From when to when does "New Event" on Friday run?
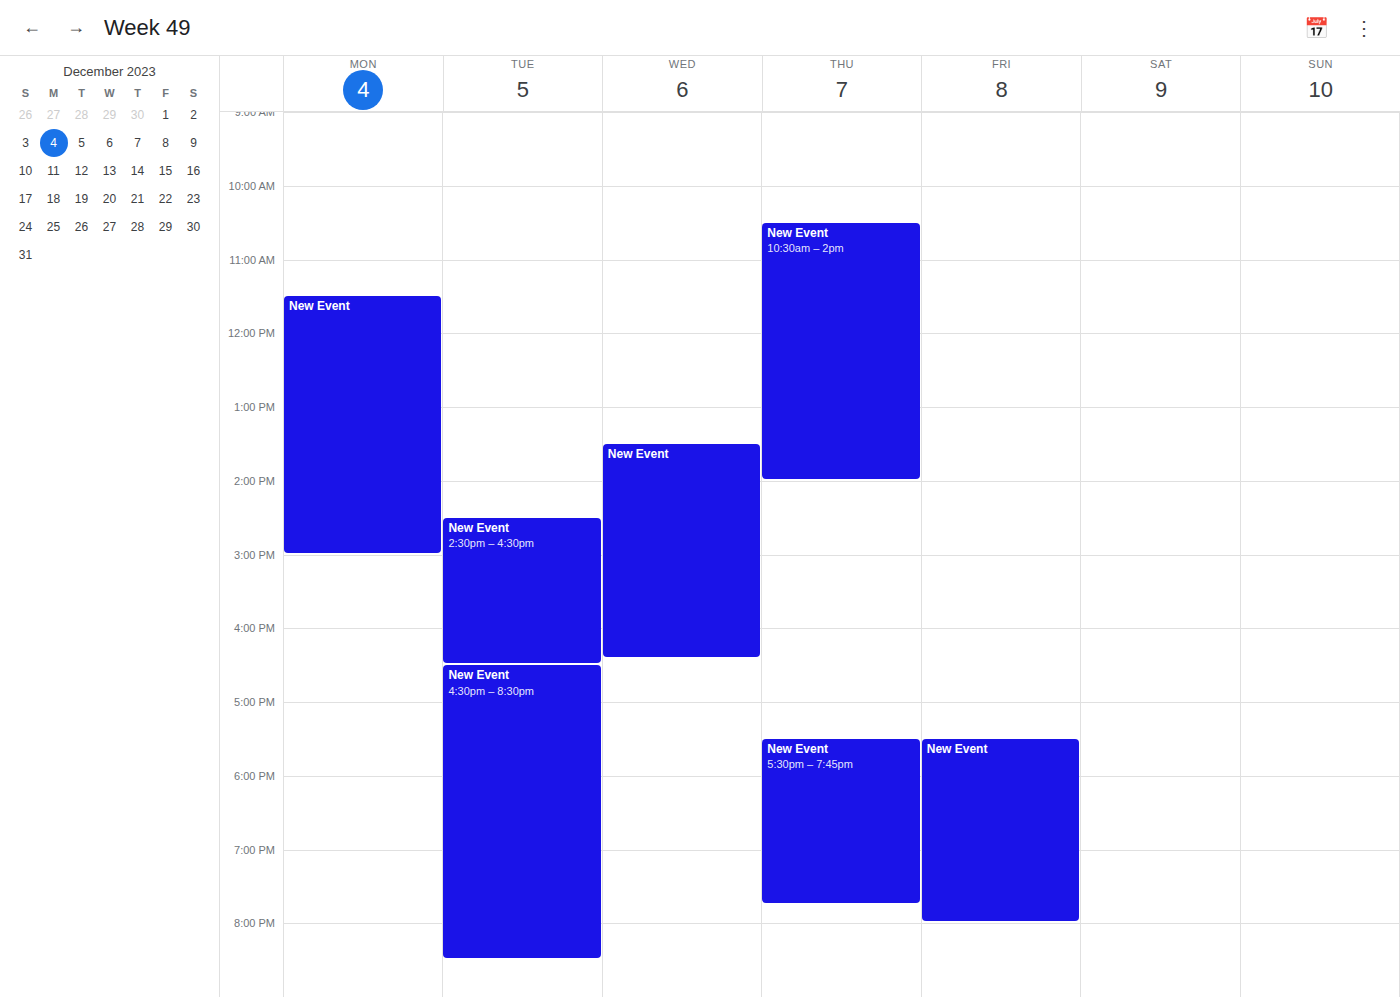
5:30 PM to 8:00 PM